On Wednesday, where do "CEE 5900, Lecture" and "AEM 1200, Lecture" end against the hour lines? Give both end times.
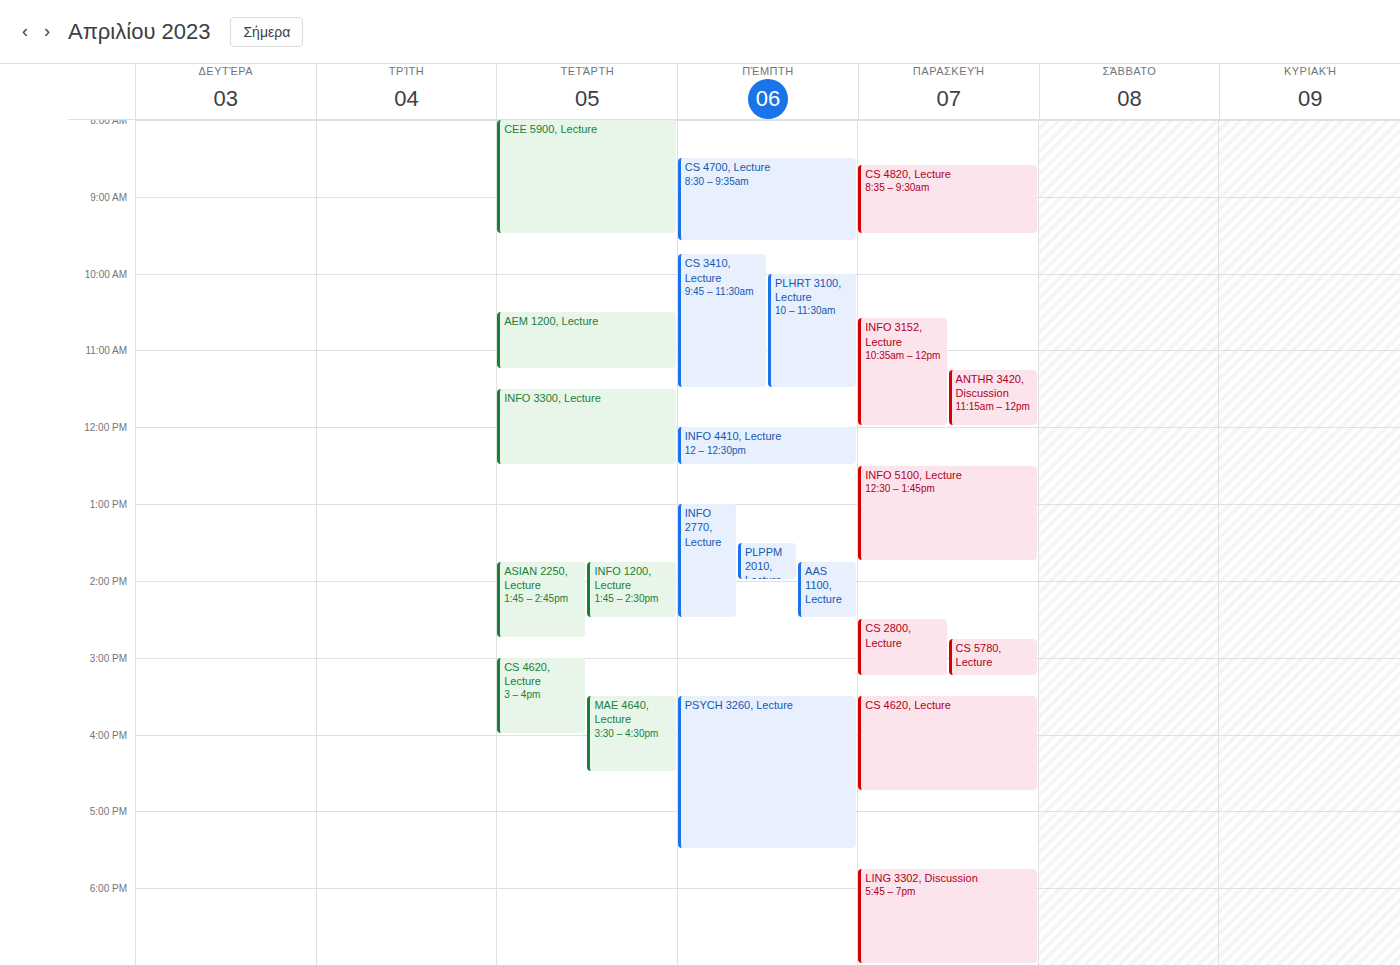
"CEE 5900, Lecture": 9:30 AM, halfway between the 9 AM and 10 AM lines. "AEM 1200, Lecture": 11:15 AM, neither: a quarter of the way from the 11 AM line to the 12 PM line.